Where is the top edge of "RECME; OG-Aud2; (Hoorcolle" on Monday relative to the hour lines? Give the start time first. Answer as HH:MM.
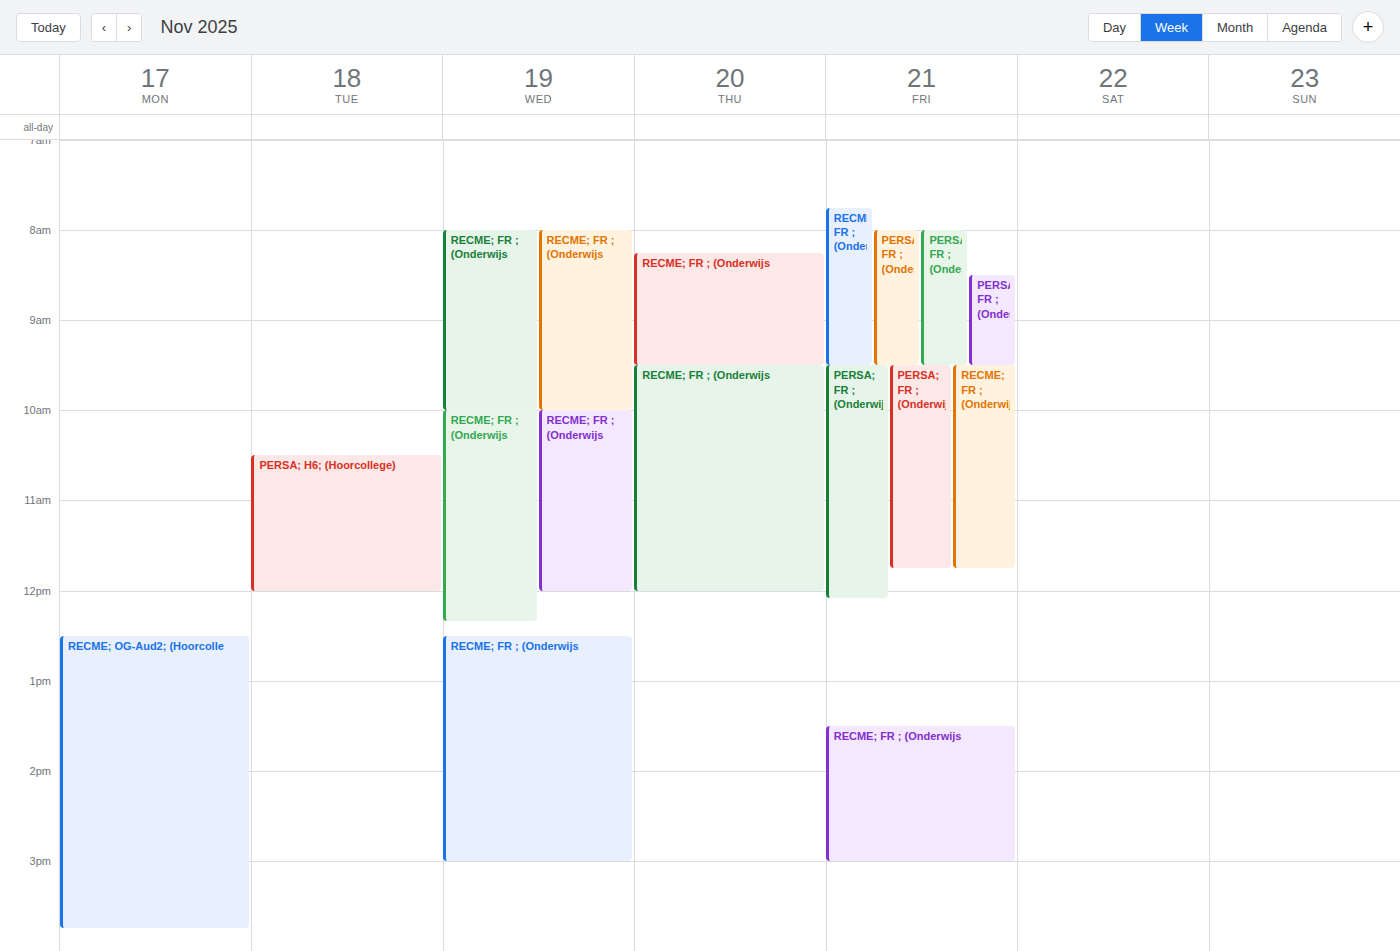
12:30 -- halfway between the 12:00 and 13:00 lines.